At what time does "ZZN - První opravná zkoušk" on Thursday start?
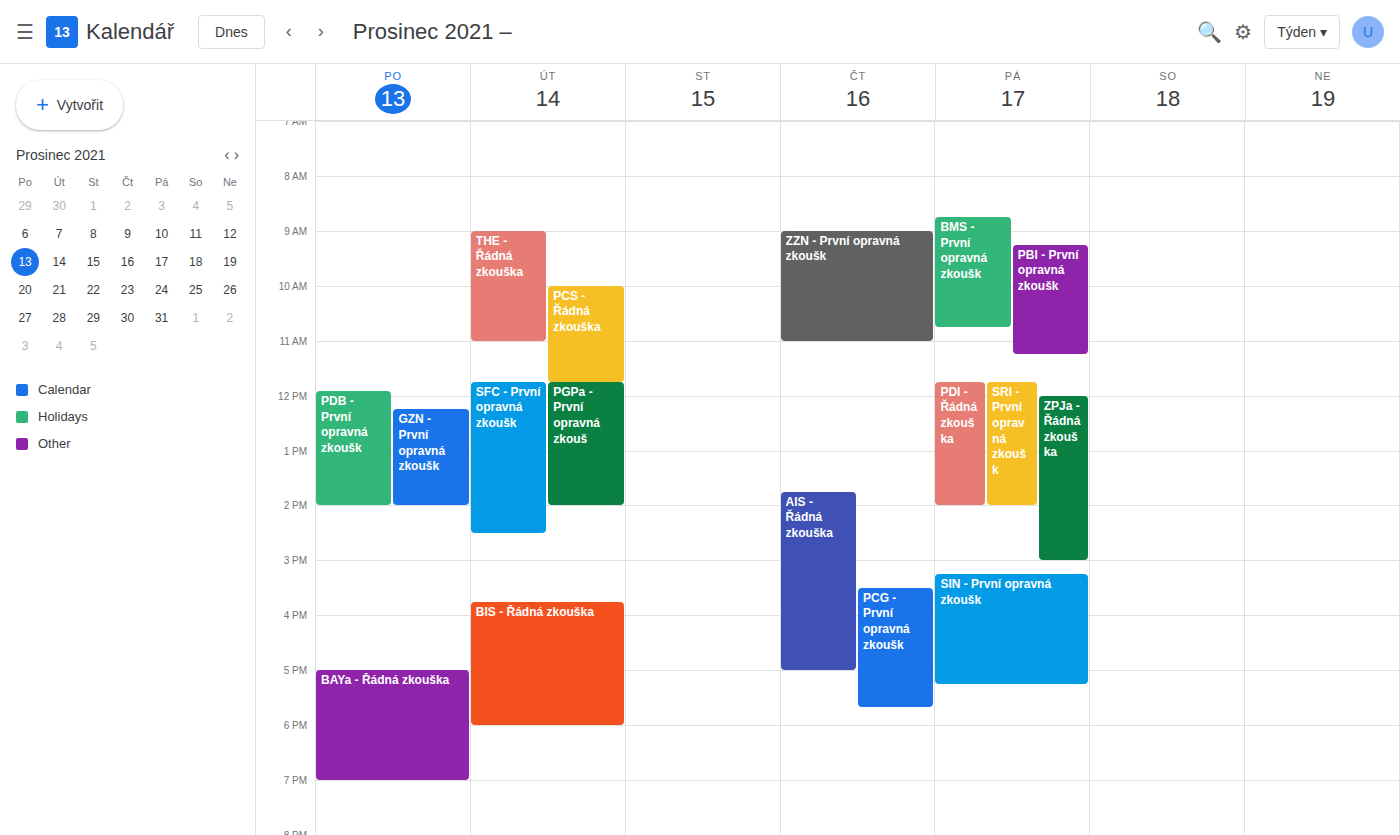
9:00 AM